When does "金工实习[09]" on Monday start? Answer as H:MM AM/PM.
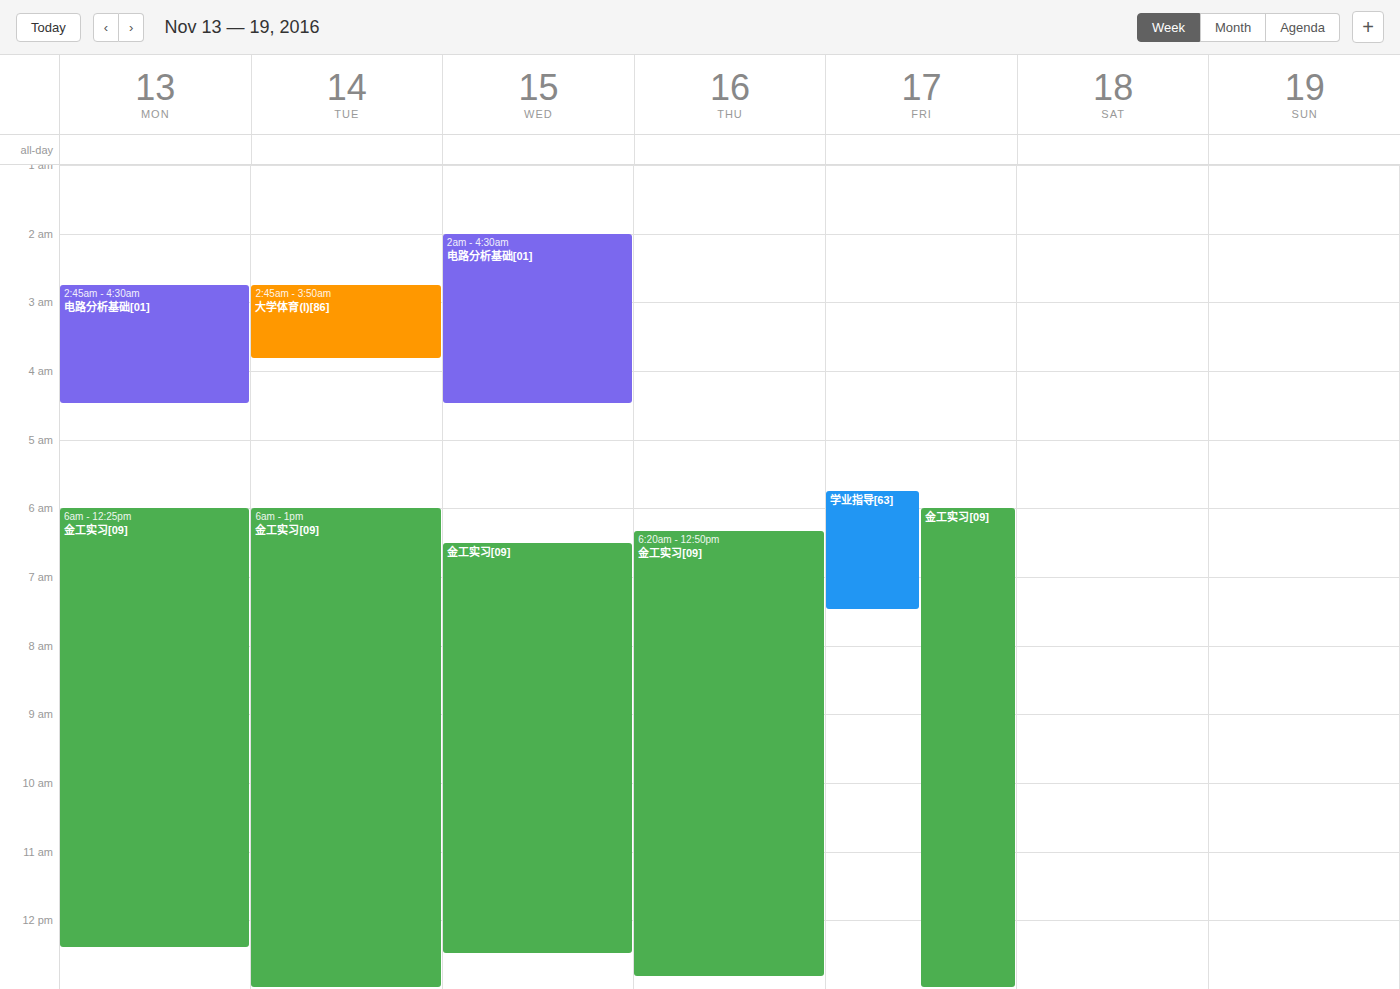
6:00 AM